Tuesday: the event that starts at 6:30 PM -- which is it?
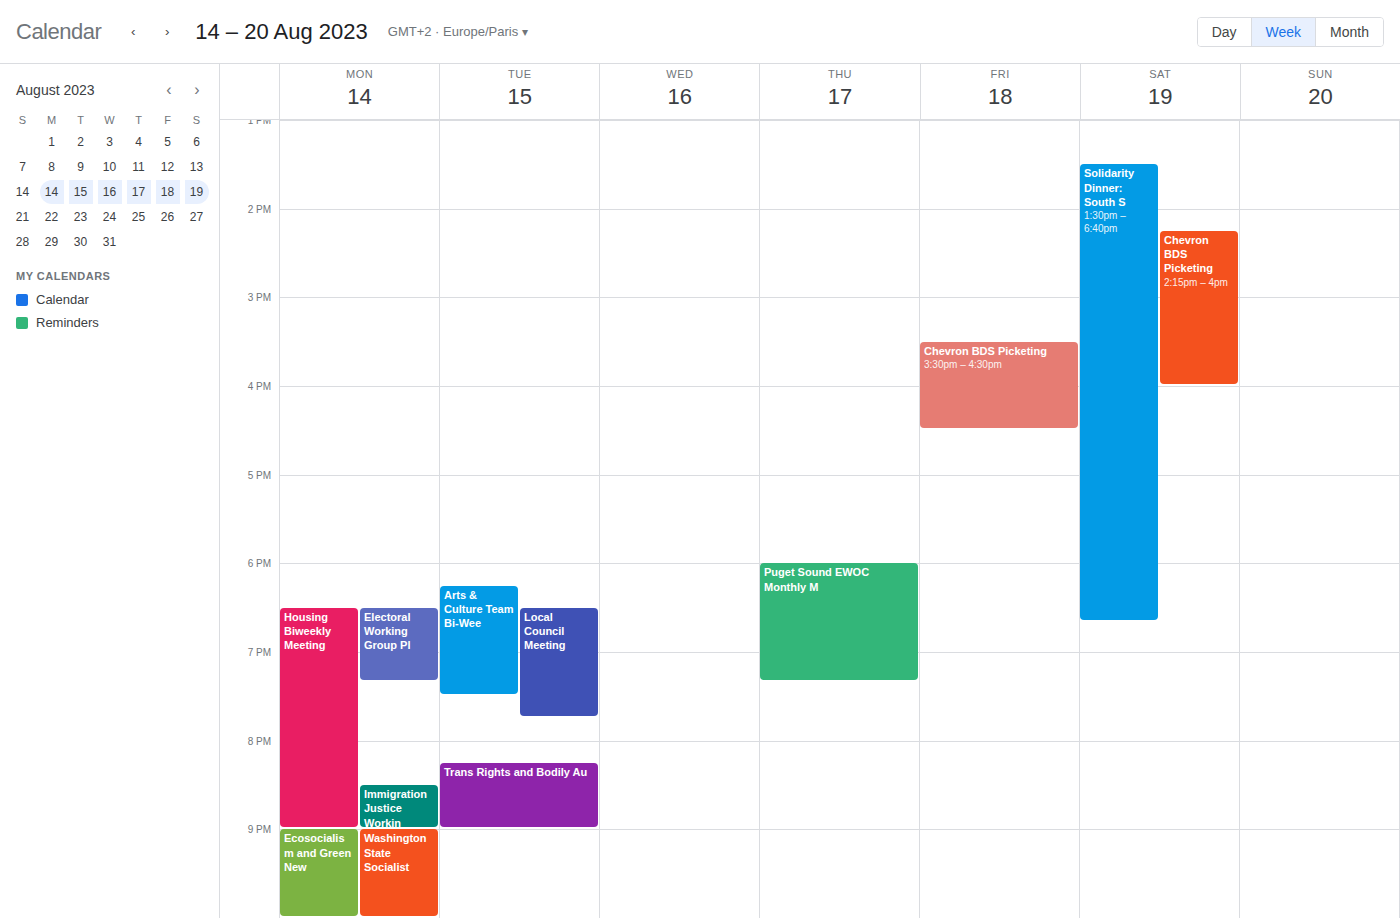
"Local Council Meeting"